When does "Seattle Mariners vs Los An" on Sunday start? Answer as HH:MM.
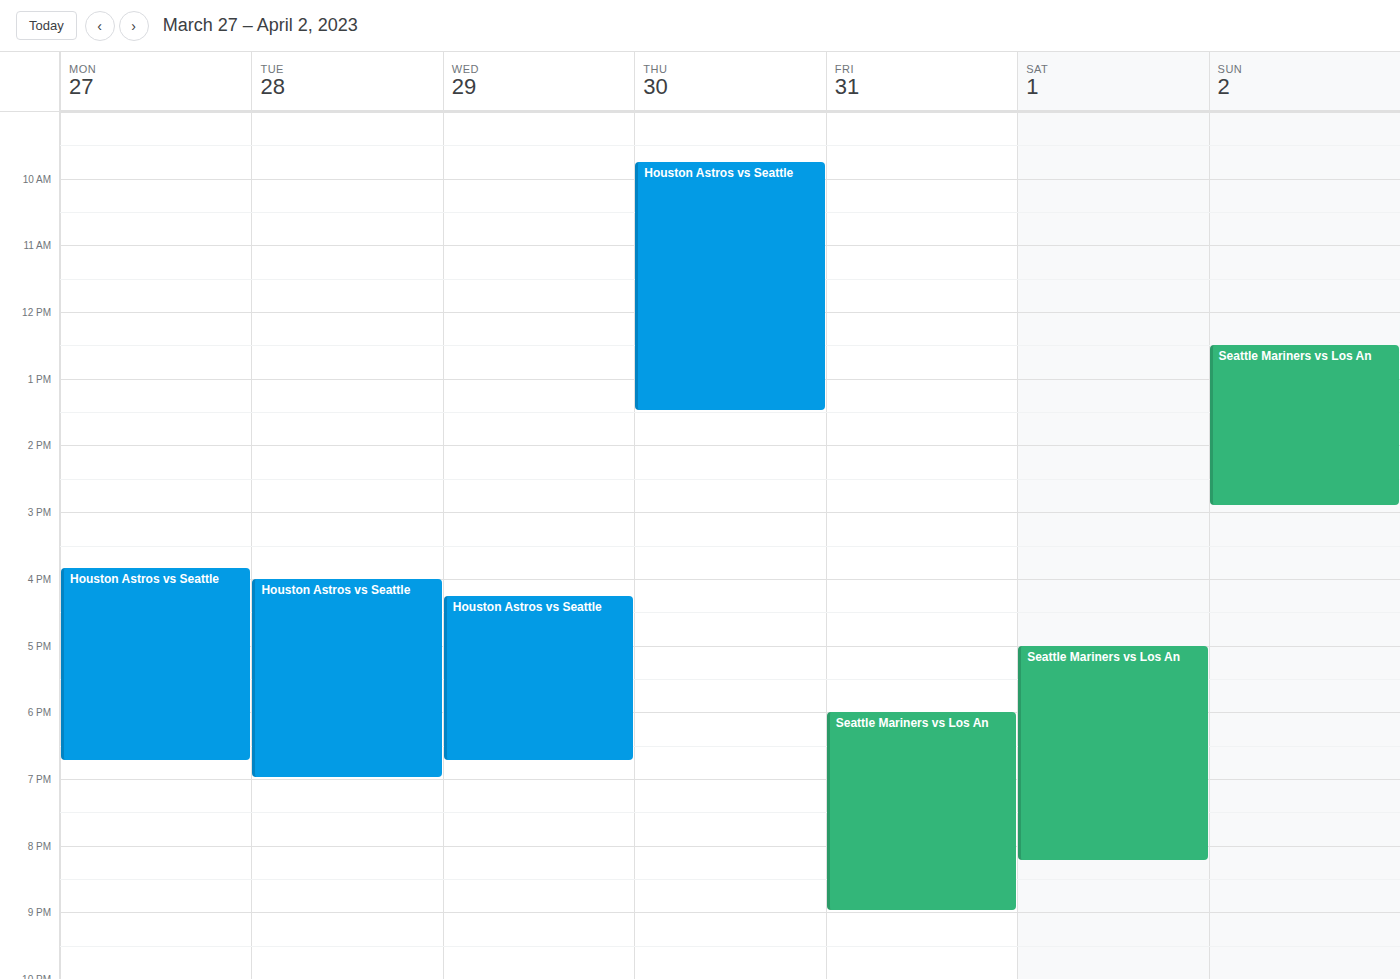
12:30